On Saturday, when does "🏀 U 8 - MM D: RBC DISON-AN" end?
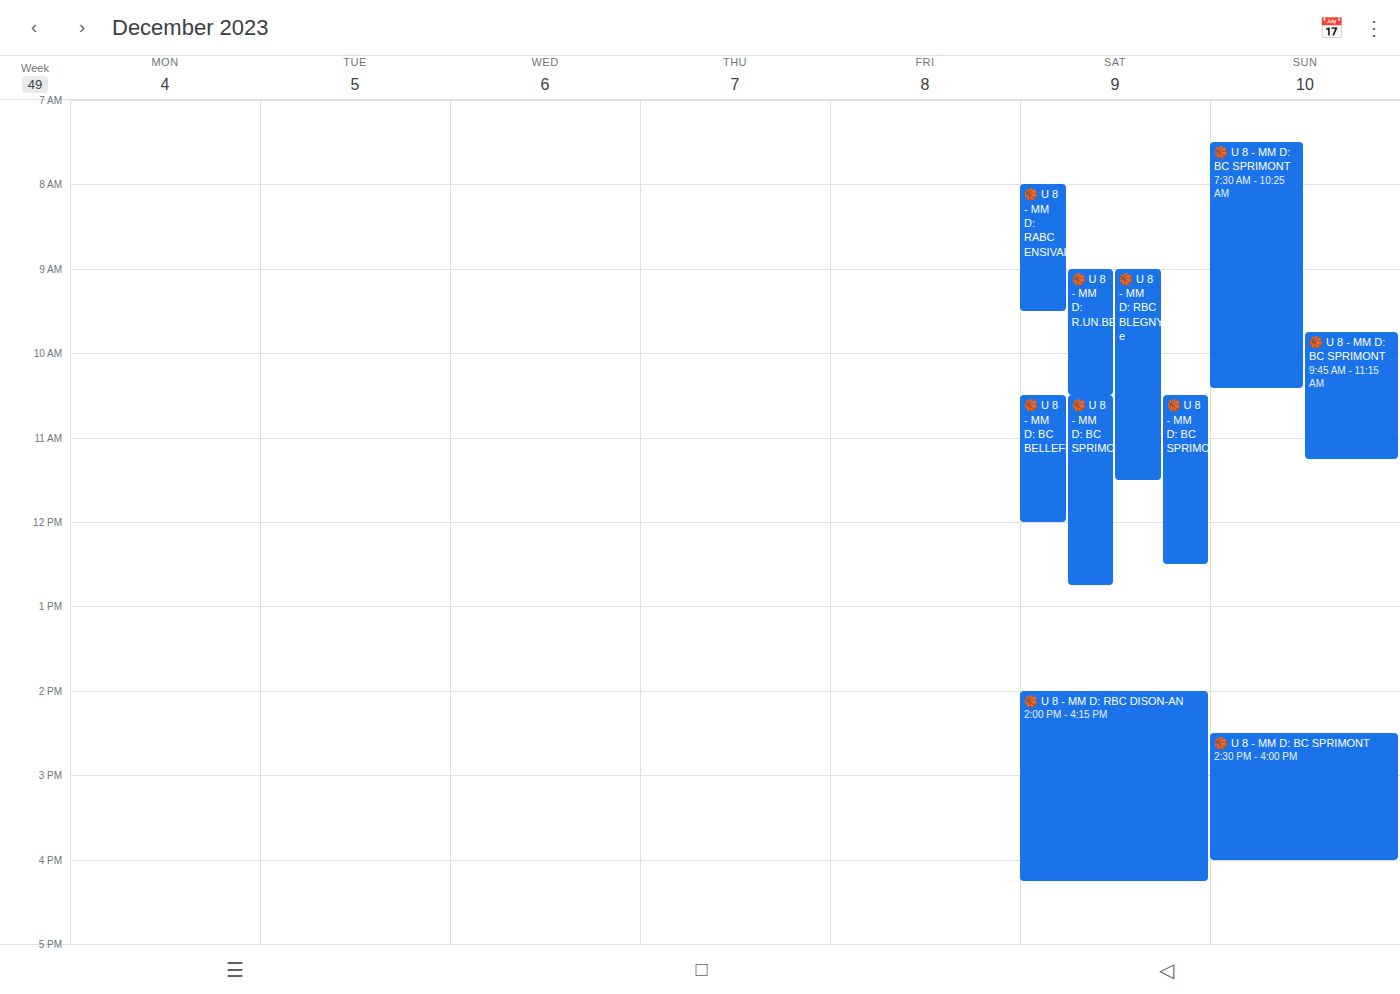
4:15 PM